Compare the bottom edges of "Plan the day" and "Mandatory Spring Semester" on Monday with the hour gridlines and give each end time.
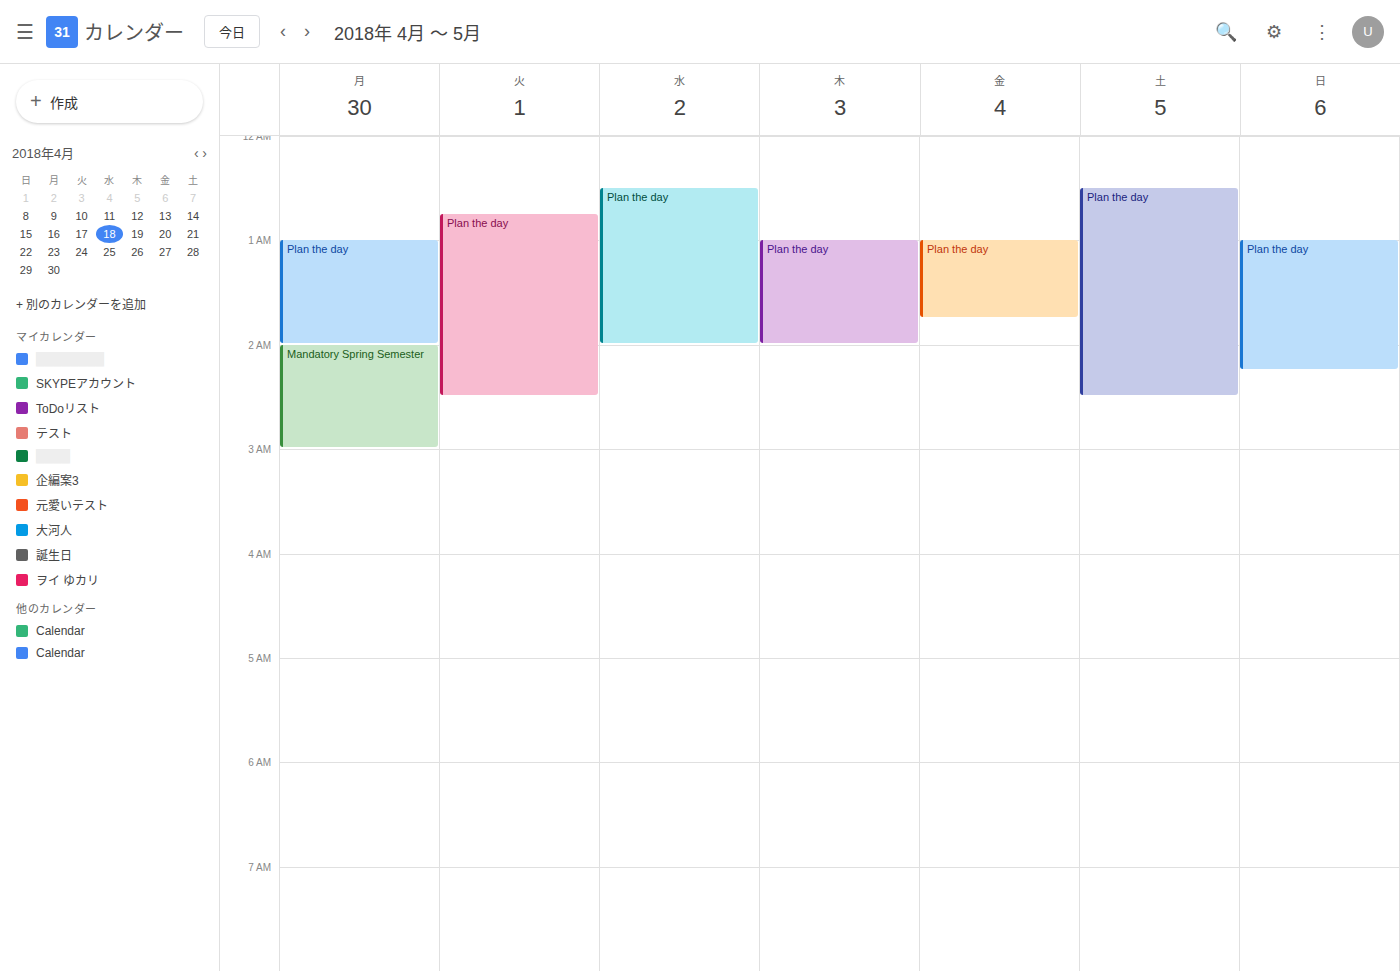
"Plan the day": 2:00 AM, exactly on the 2 AM line. "Mandatory Spring Semester": 3:00 AM, exactly on the 3 AM line.